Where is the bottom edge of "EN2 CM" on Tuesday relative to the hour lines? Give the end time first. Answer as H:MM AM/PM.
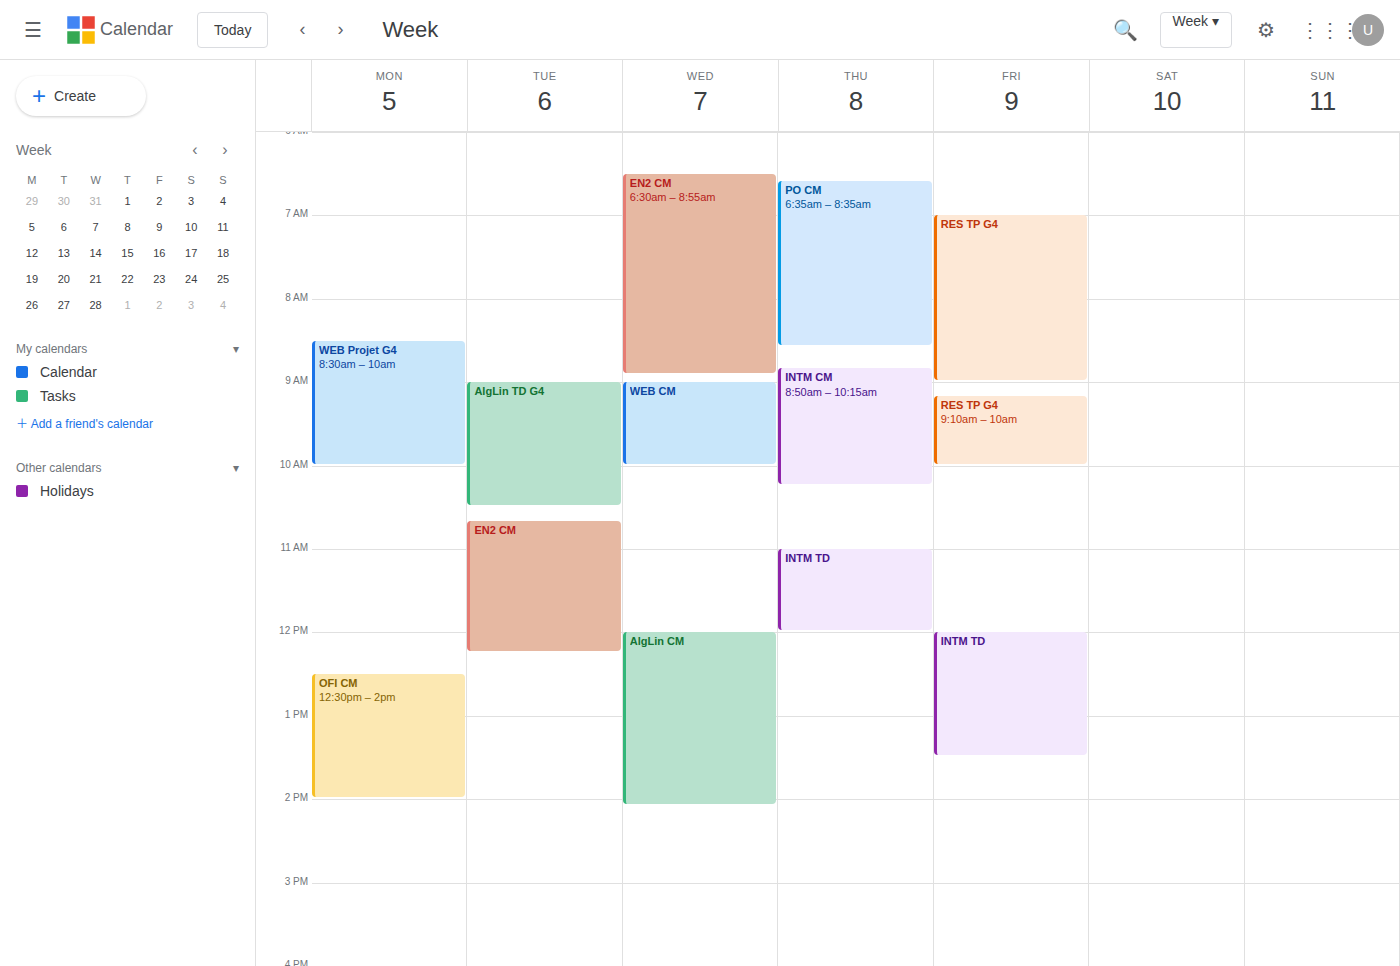
12:15 PM -- neither: a quarter of the way from the 12 PM line to the 1 PM line.